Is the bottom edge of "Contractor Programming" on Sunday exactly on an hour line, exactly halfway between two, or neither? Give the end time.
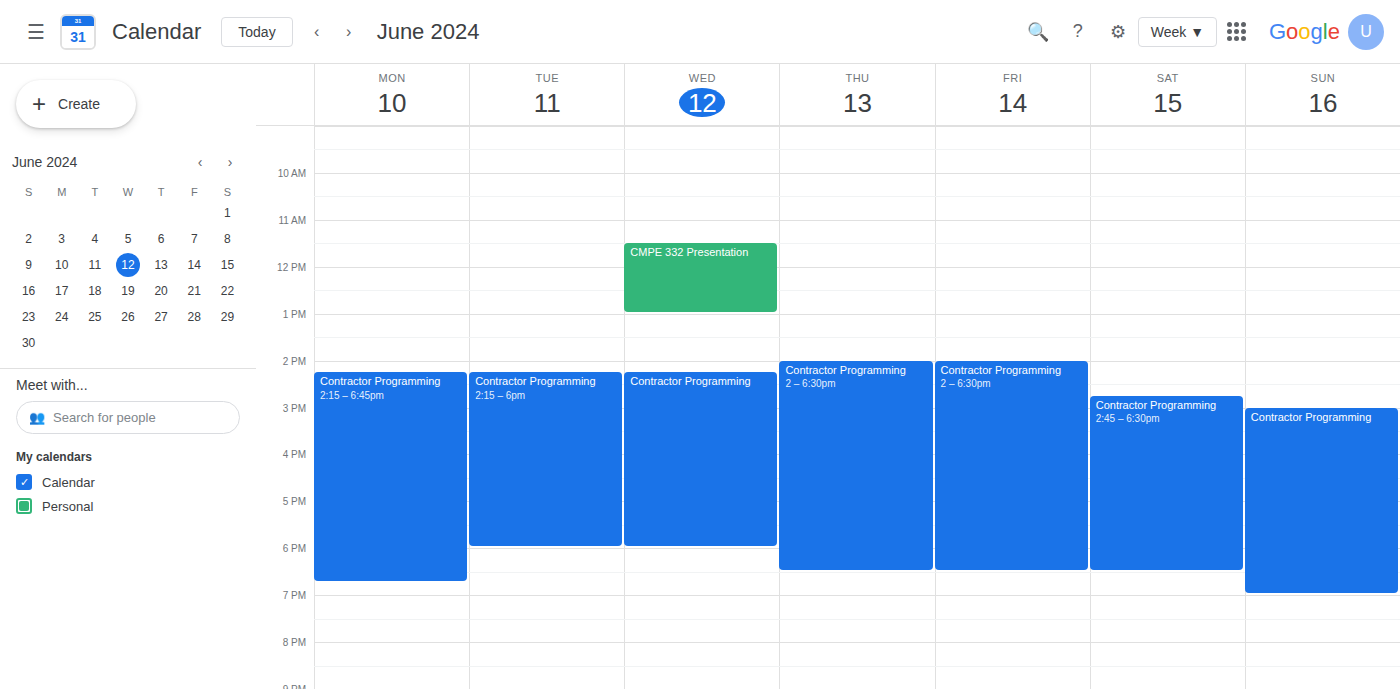
7:00 PM -- exactly on the 7 PM line.